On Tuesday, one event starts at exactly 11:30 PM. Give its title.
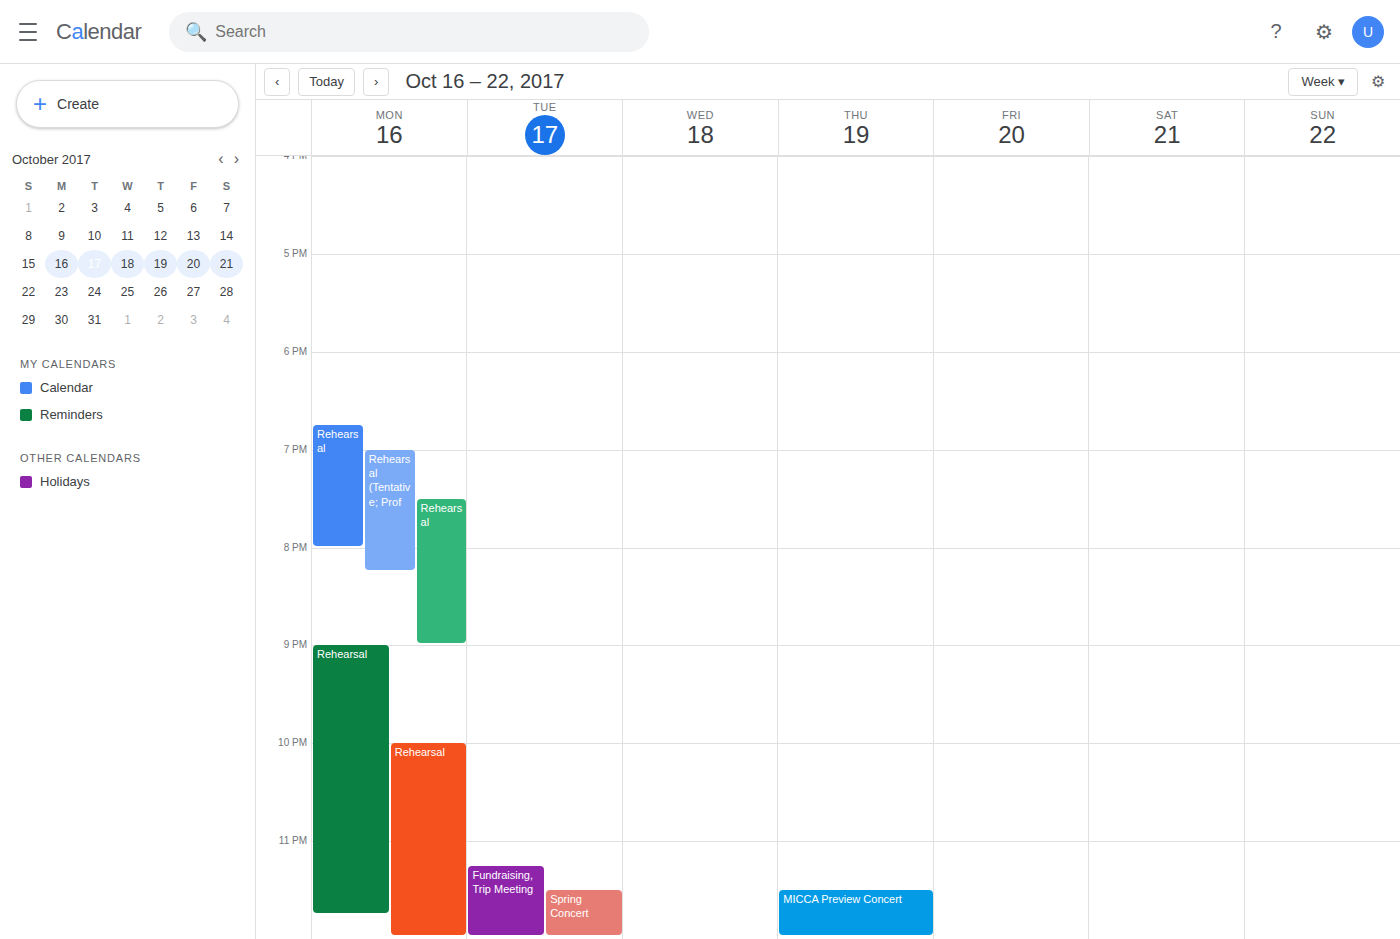
"Spring Concert"